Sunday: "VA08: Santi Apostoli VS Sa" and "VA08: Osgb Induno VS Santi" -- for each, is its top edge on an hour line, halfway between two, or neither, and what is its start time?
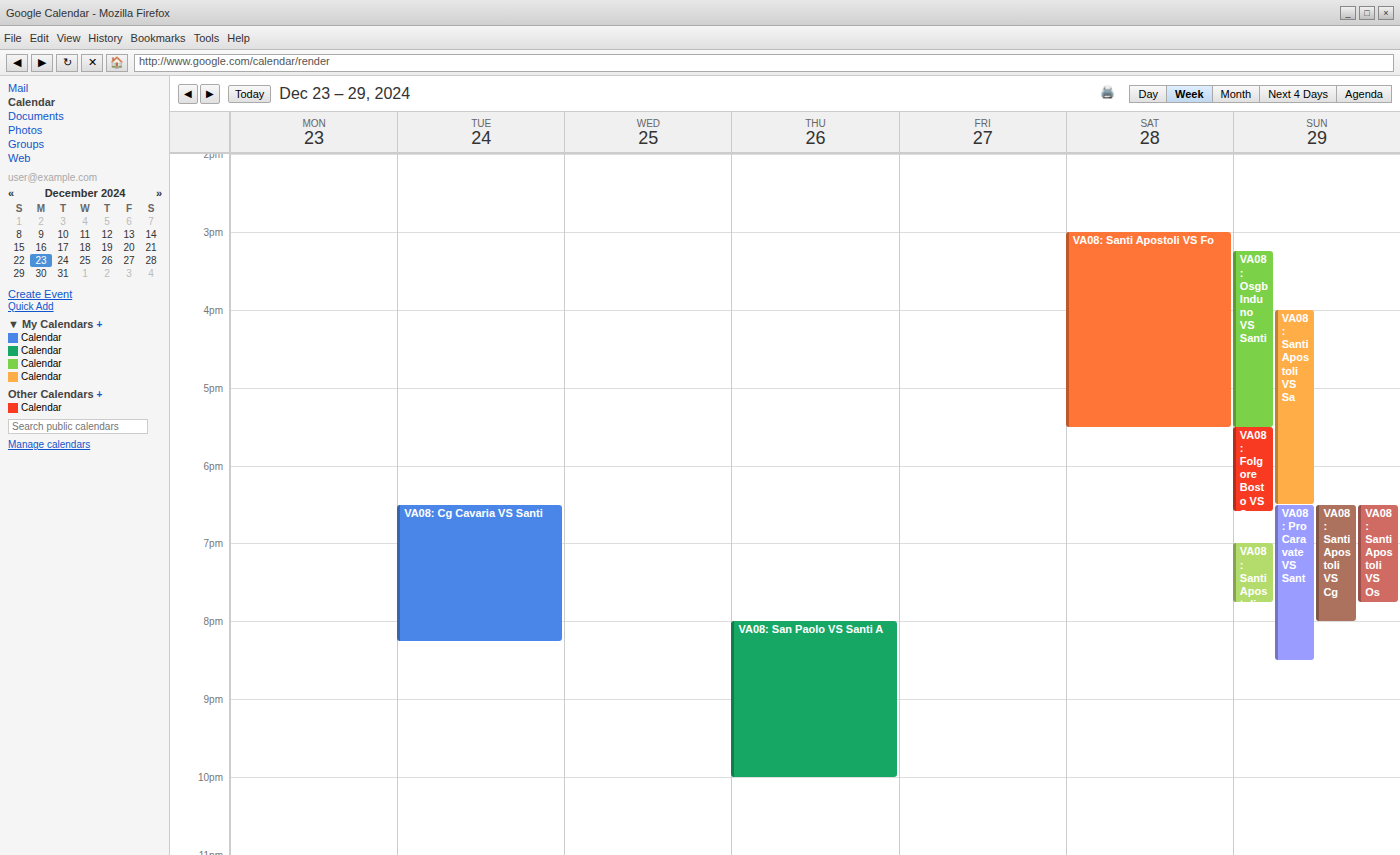
"VA08: Santi Apostoli VS Sa": 4:00 PM, exactly on the 4 PM line. "VA08: Osgb Induno VS Santi": 3:15 PM, neither: a quarter of the way from the 3 PM line to the 4 PM line.